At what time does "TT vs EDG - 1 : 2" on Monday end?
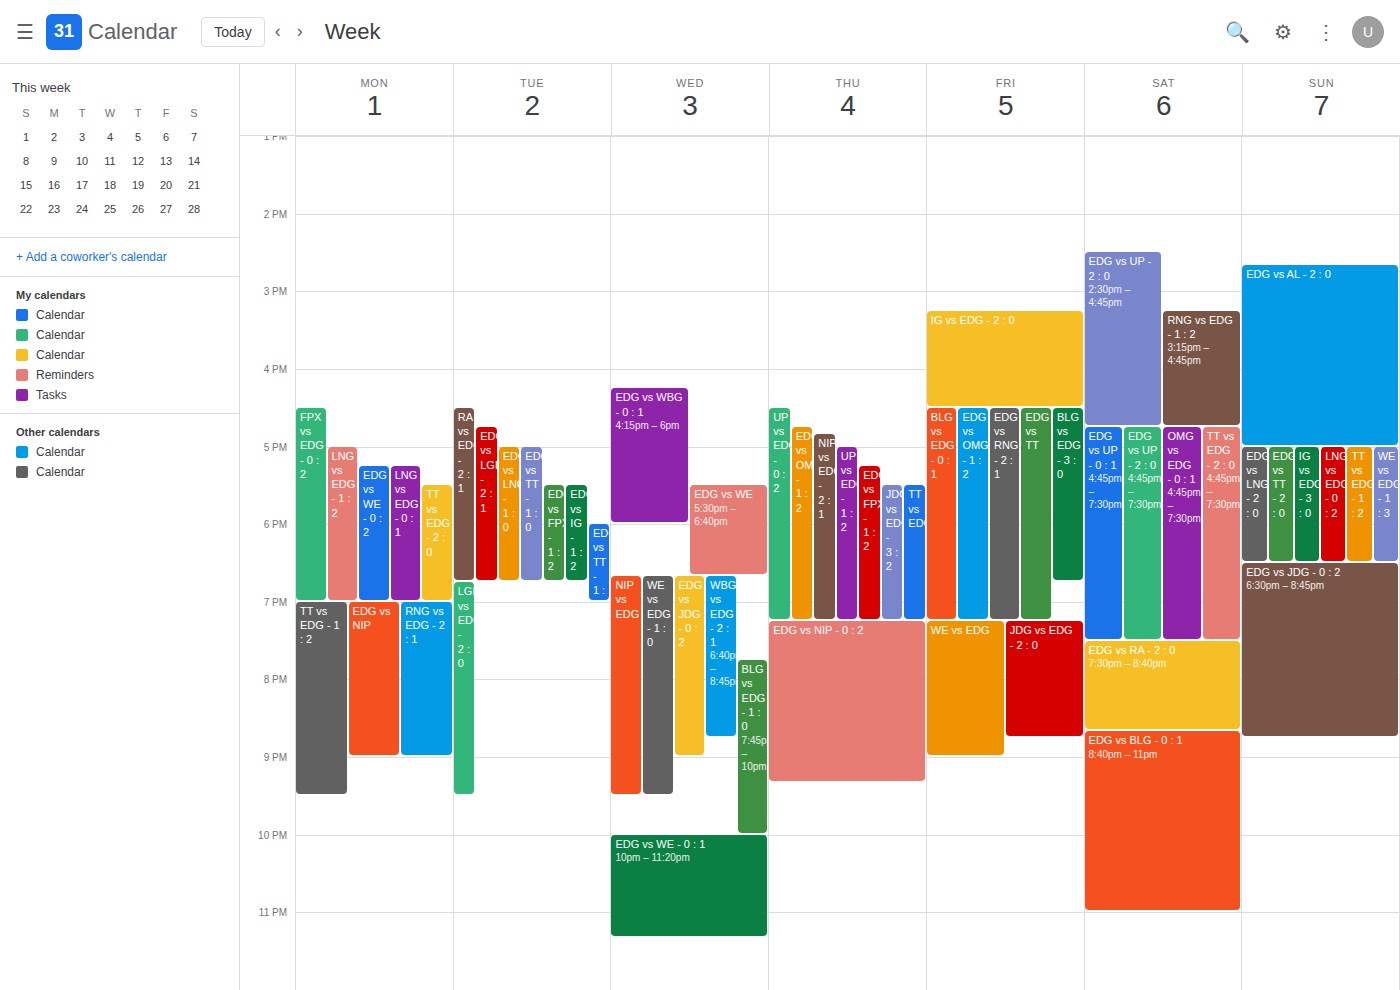
9:30 PM